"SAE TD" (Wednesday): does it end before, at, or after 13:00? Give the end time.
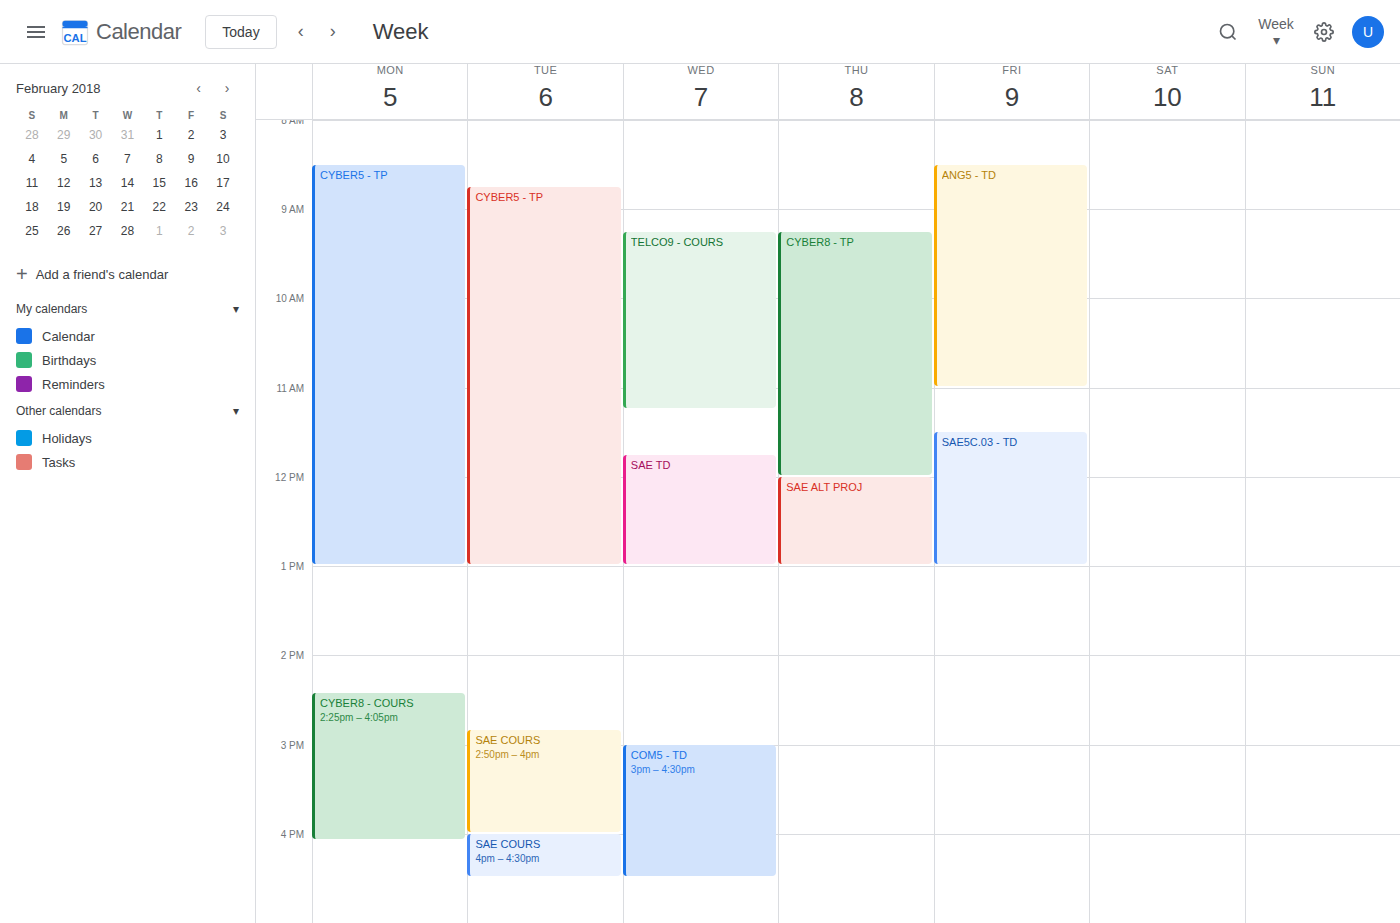
13:00 -- exactly at 13:00, on the 13:00 line.